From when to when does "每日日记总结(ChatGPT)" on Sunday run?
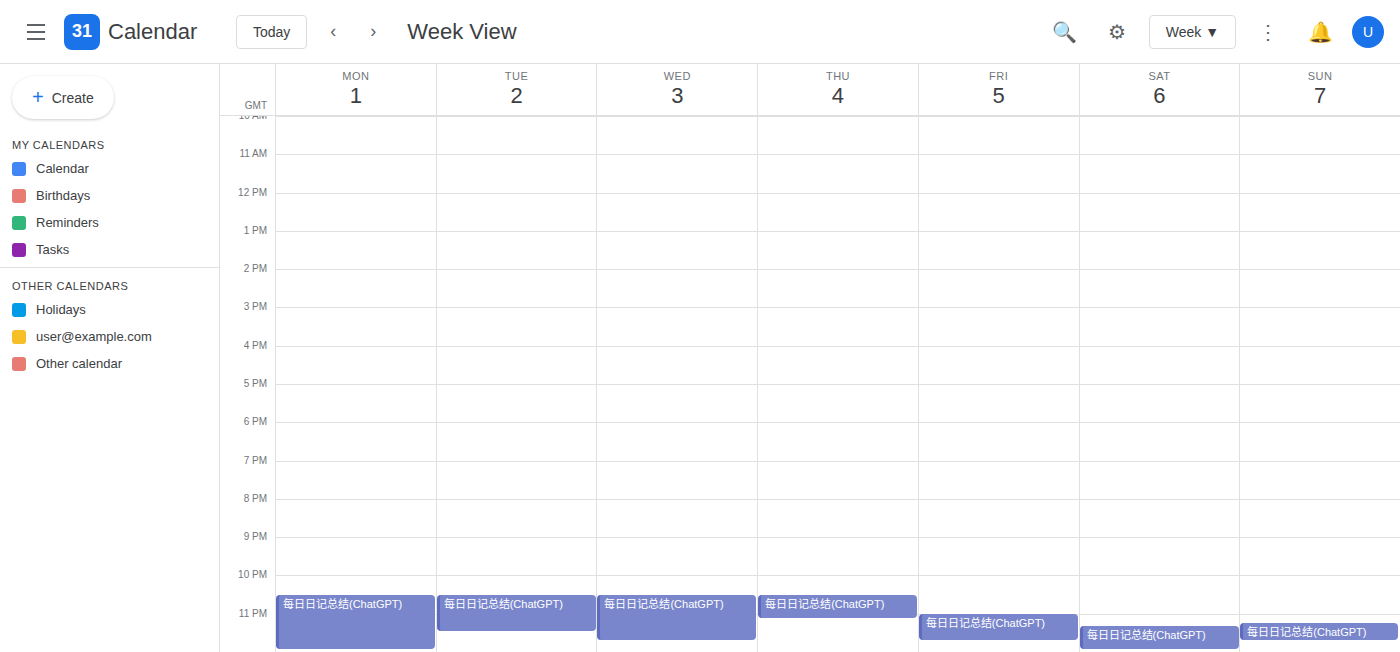
11:15 PM to 11:45 PM